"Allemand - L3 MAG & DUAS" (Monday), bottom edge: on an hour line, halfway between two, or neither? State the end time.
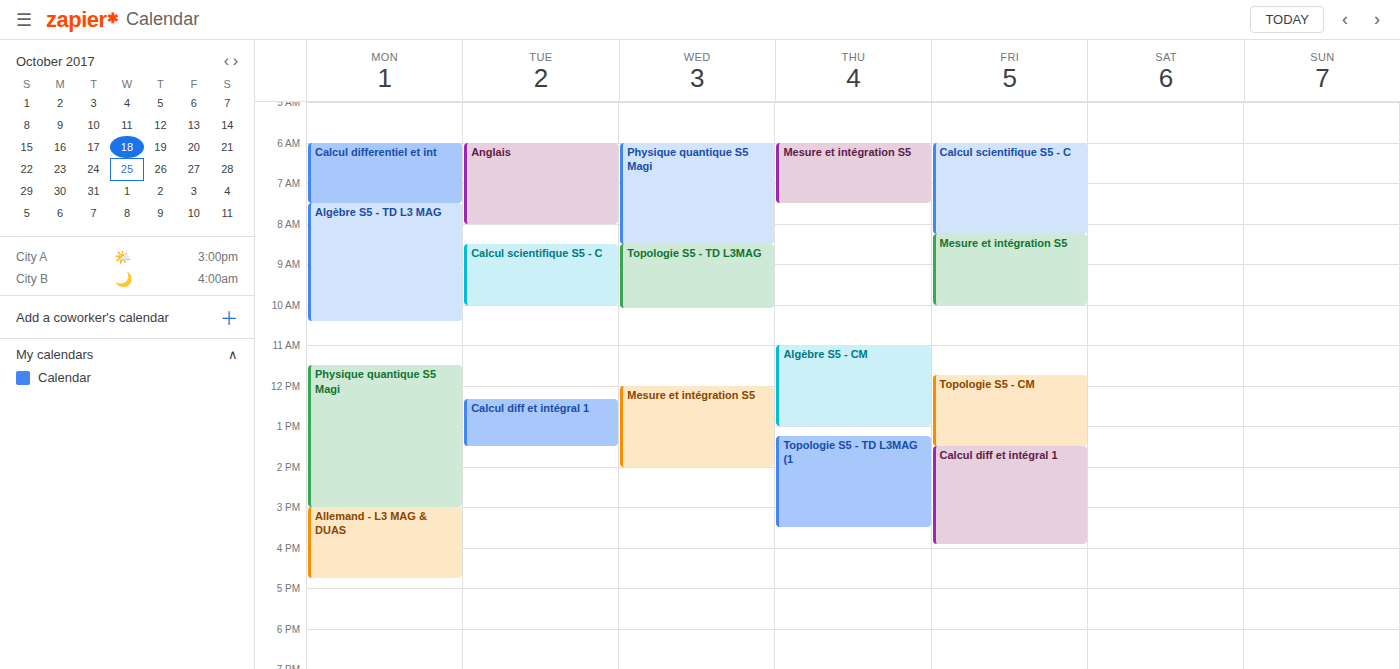
16:45 -- neither: three quarters of the way from the 16:00 line to the 17:00 line.